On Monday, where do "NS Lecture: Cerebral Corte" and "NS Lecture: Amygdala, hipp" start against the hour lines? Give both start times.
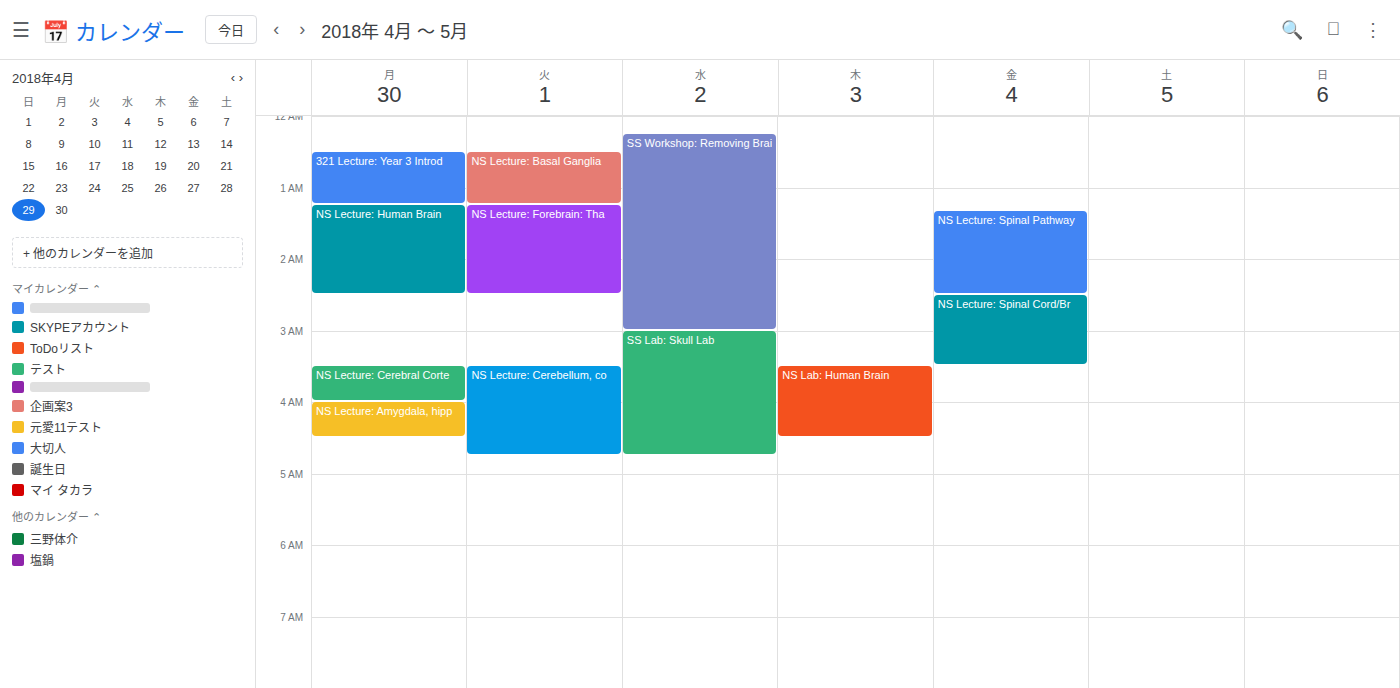
"NS Lecture: Cerebral Corte": 03:30, halfway between the 03:00 and 04:00 lines. "NS Lecture: Amygdala, hipp": 04:00, exactly on the 04:00 line.